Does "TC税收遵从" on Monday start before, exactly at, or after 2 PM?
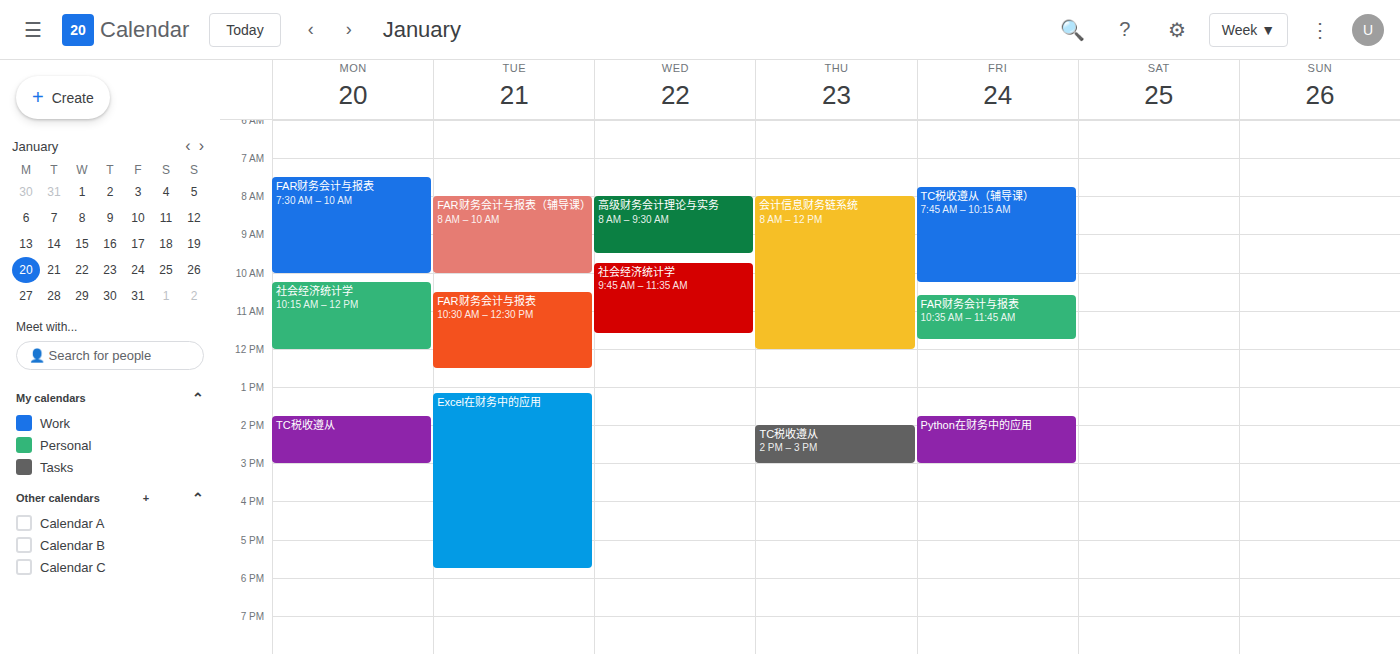
1:45 PM -- before 2 PM, 15 minutes above the 2 PM line.